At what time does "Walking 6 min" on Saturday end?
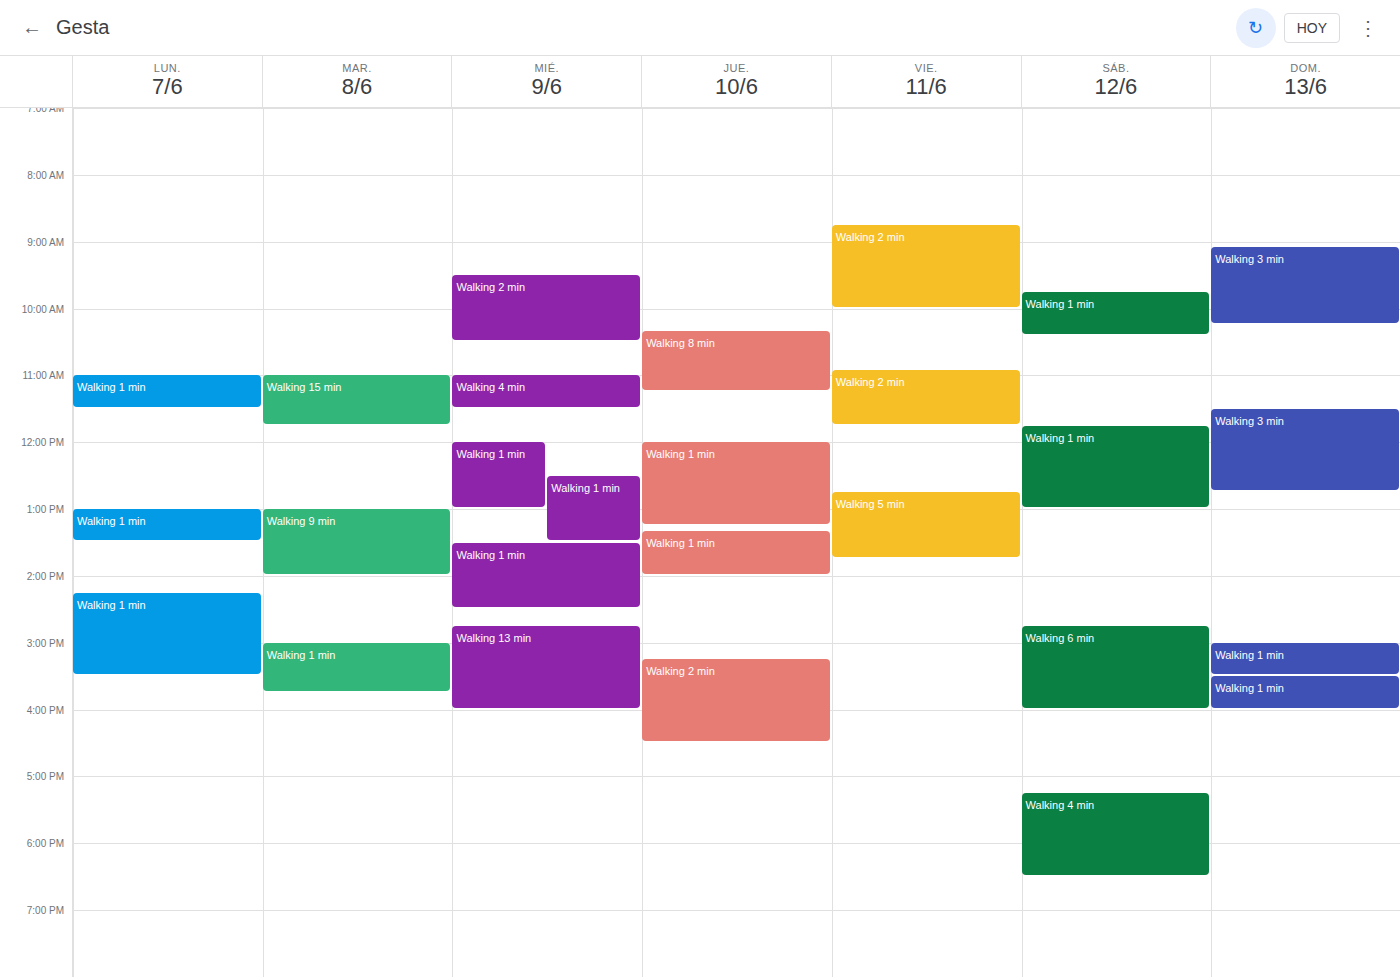
4:00 PM